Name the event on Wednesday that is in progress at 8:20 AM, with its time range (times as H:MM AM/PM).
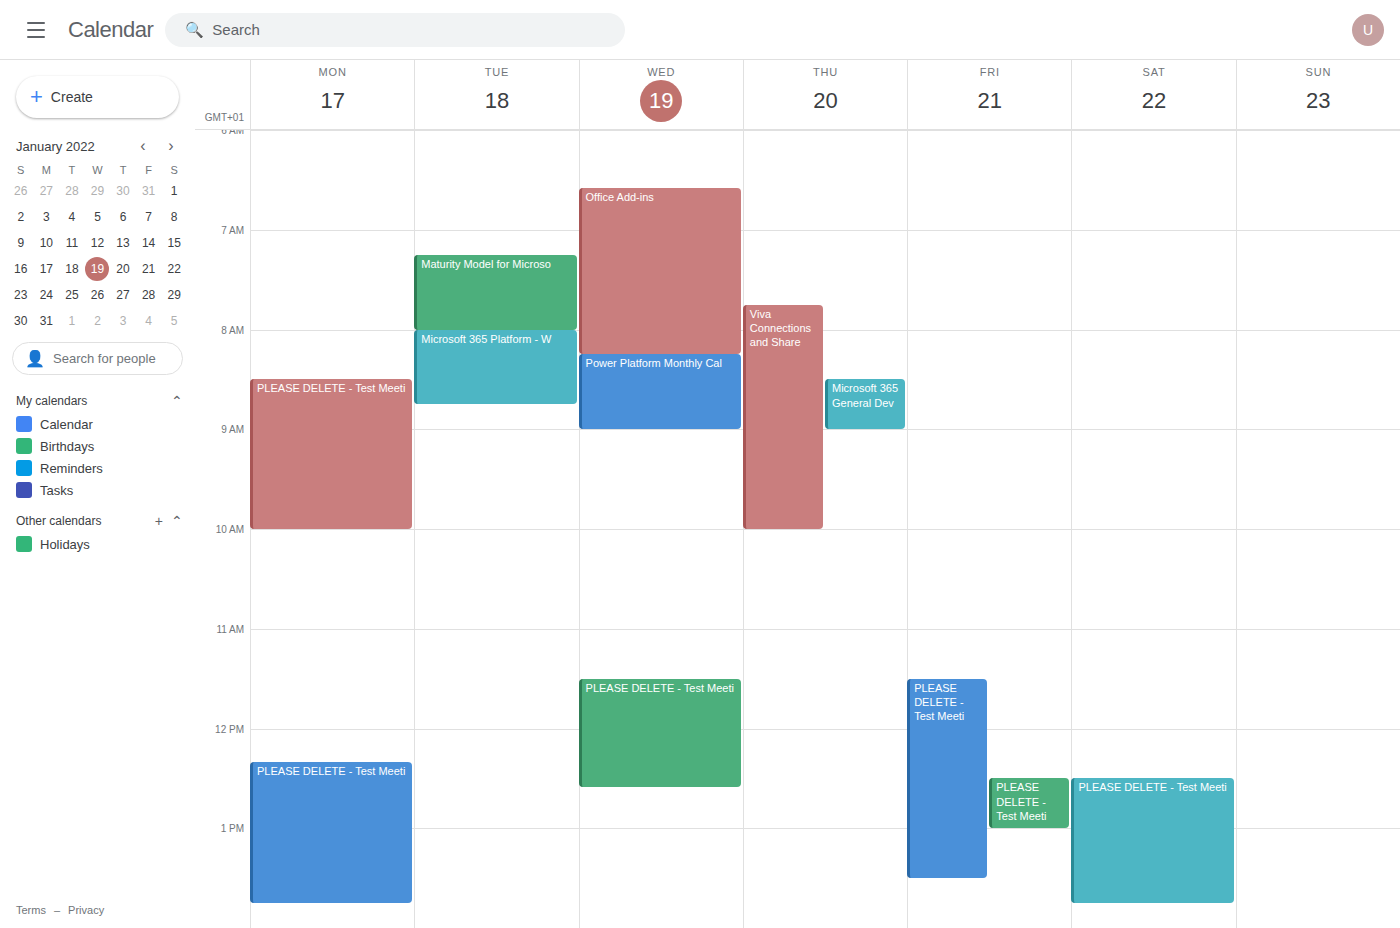
"Power Platform Monthly Cal", 8:15 AM to 9:00 AM